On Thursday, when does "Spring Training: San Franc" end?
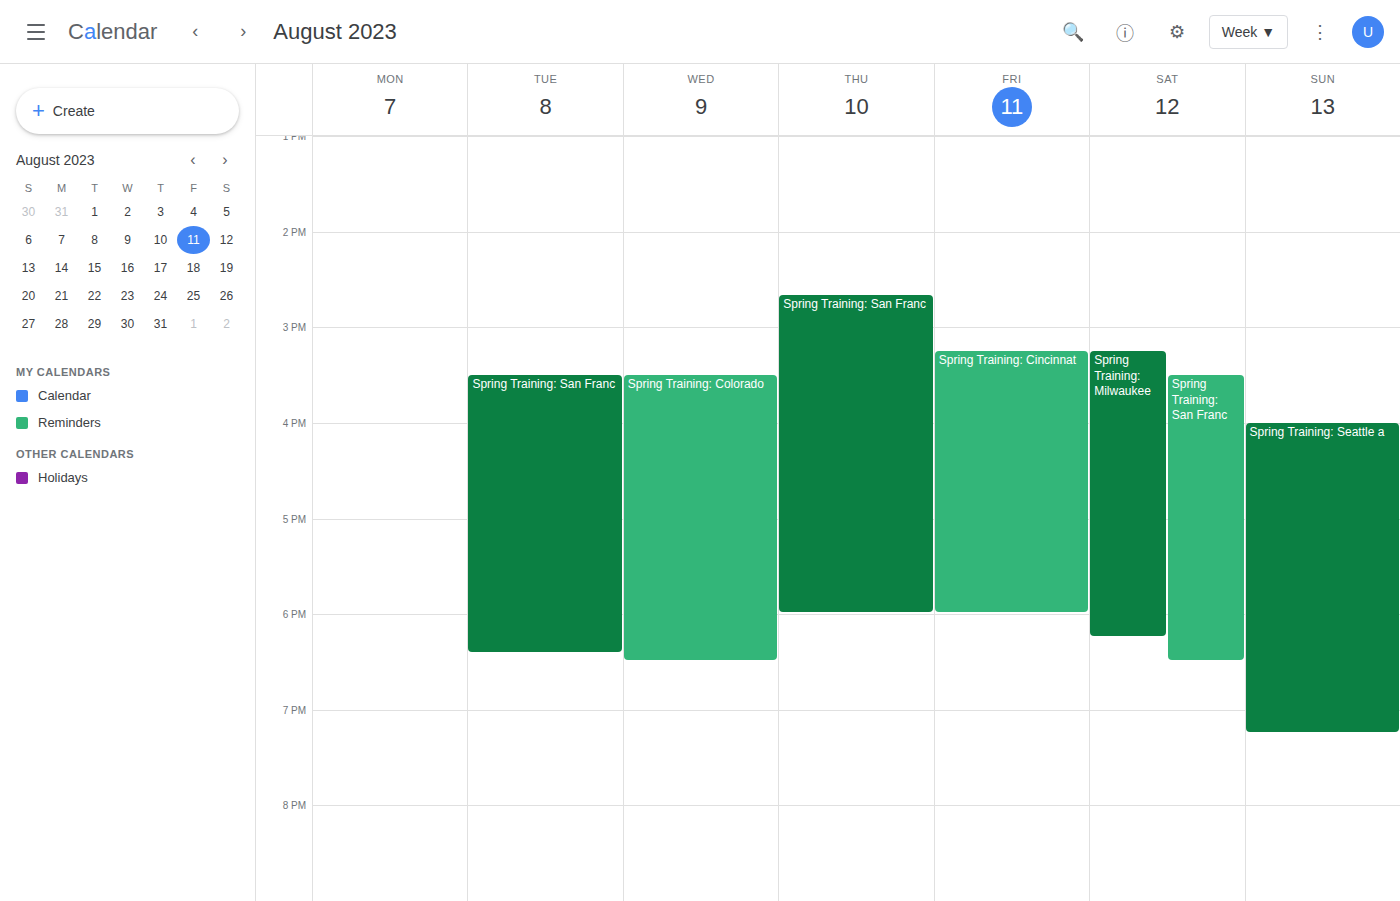
6:00 PM